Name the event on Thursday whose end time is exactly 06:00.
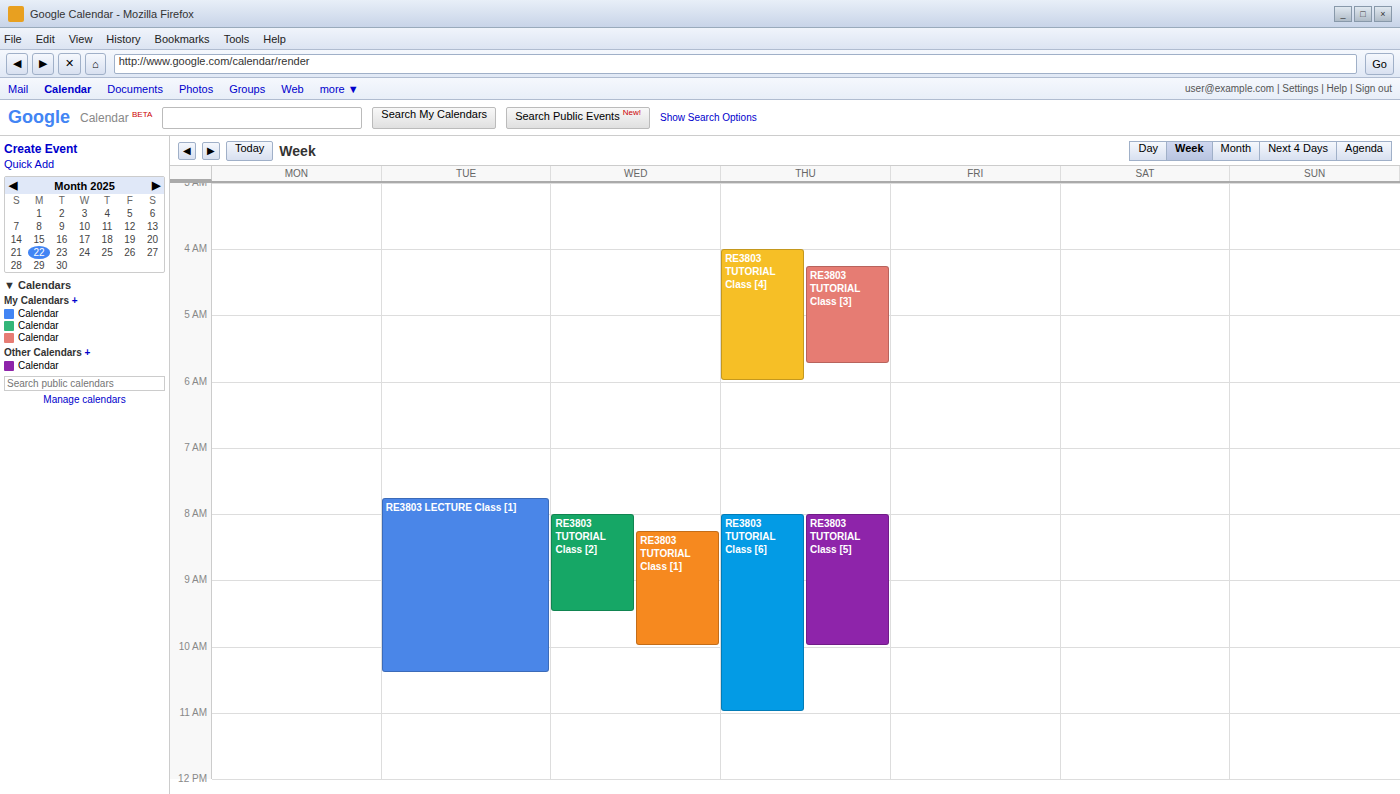
"RE3803 TUTORIAL Class [4]"